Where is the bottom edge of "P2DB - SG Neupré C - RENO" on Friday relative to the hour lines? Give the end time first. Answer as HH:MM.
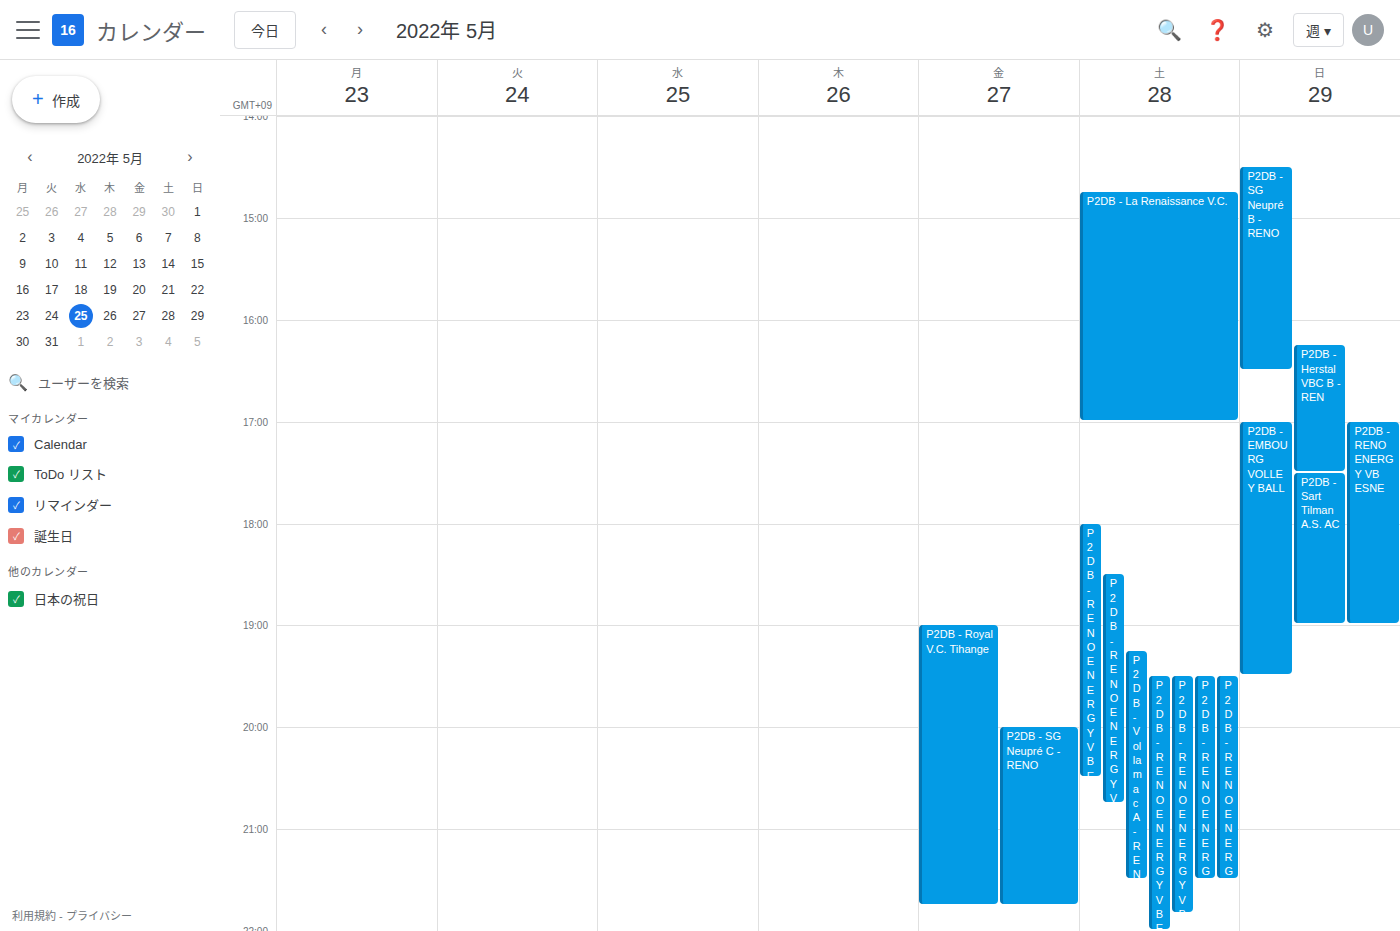
21:45 -- neither: three quarters of the way from the 21:00 line to the 22:00 line.